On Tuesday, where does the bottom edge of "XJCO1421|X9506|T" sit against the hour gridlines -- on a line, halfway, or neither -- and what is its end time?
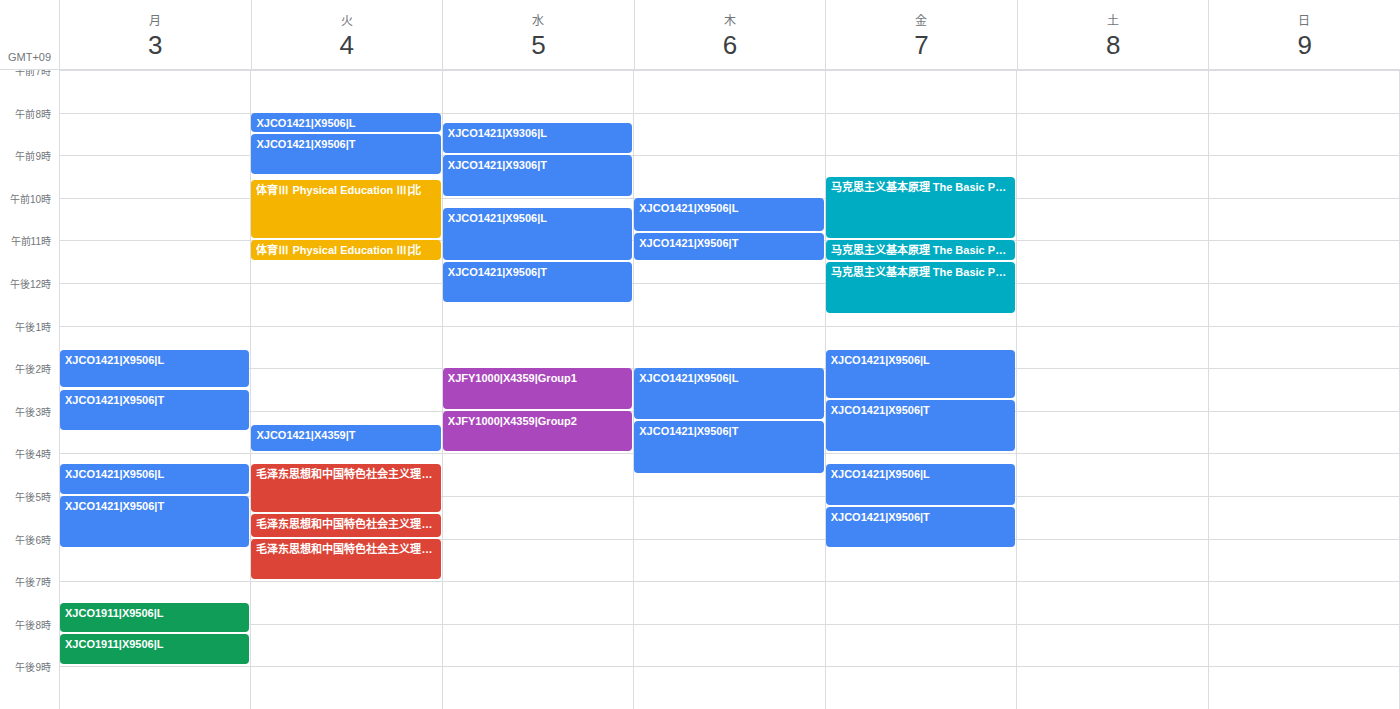
9:30 AM -- halfway between the 9 AM and 10 AM lines.